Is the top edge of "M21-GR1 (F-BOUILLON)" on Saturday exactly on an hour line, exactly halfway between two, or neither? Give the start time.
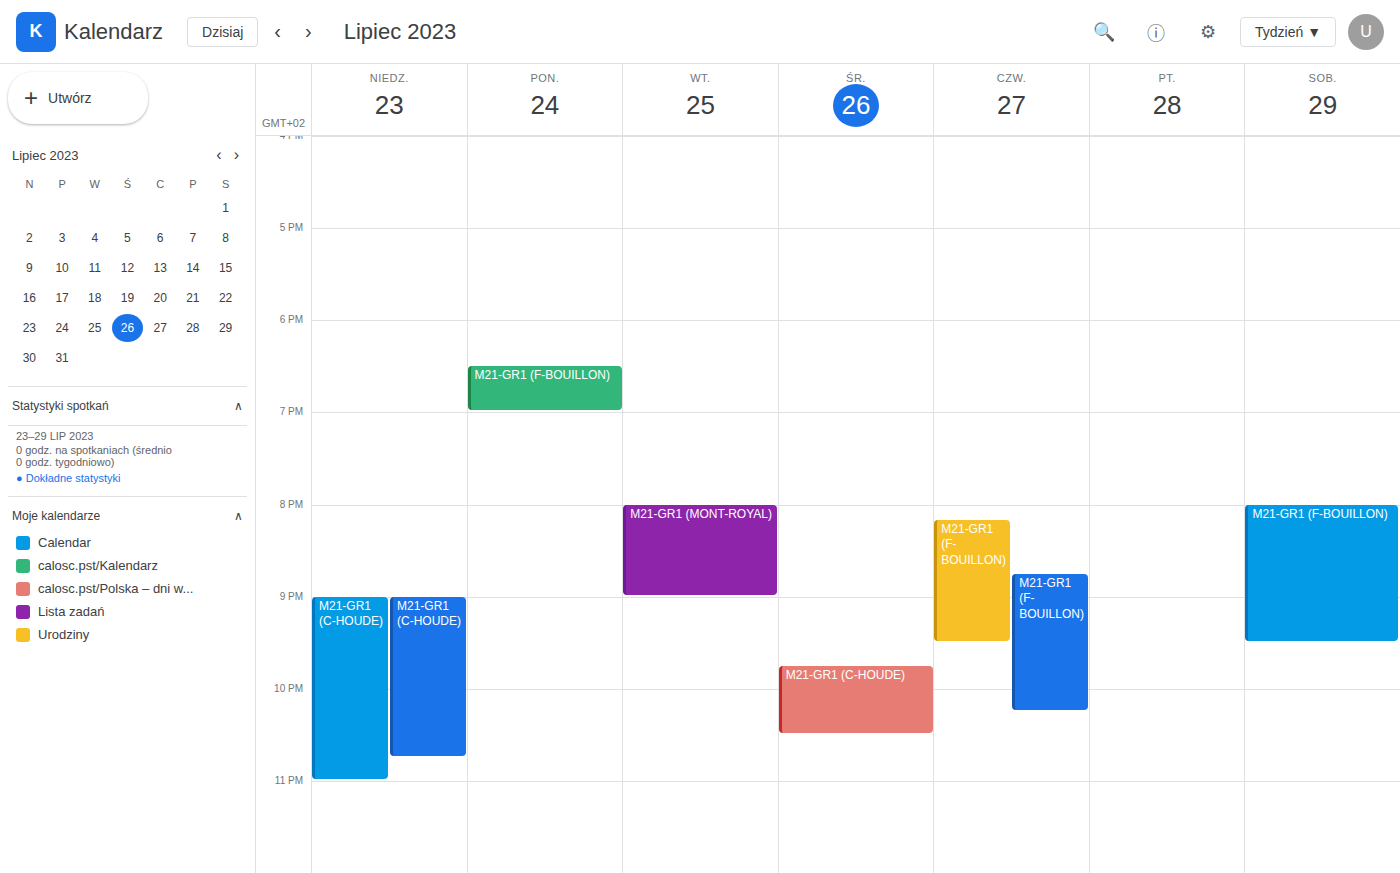
8:00 PM -- exactly on the 8 PM line.